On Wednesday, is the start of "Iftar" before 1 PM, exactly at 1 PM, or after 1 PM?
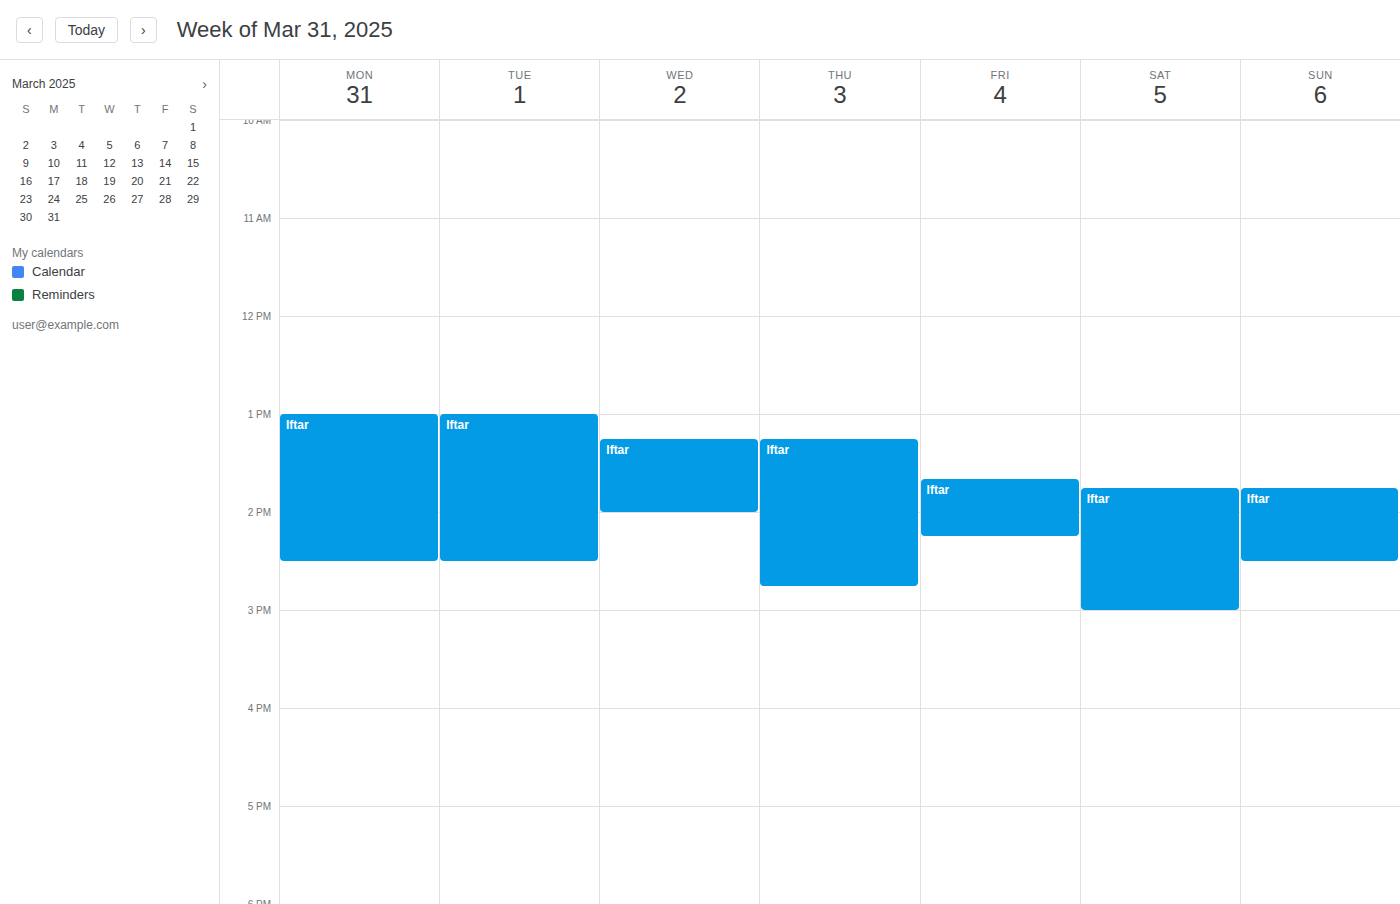
1:15 PM -- after 1 PM, 15 minutes below the 1 PM line.